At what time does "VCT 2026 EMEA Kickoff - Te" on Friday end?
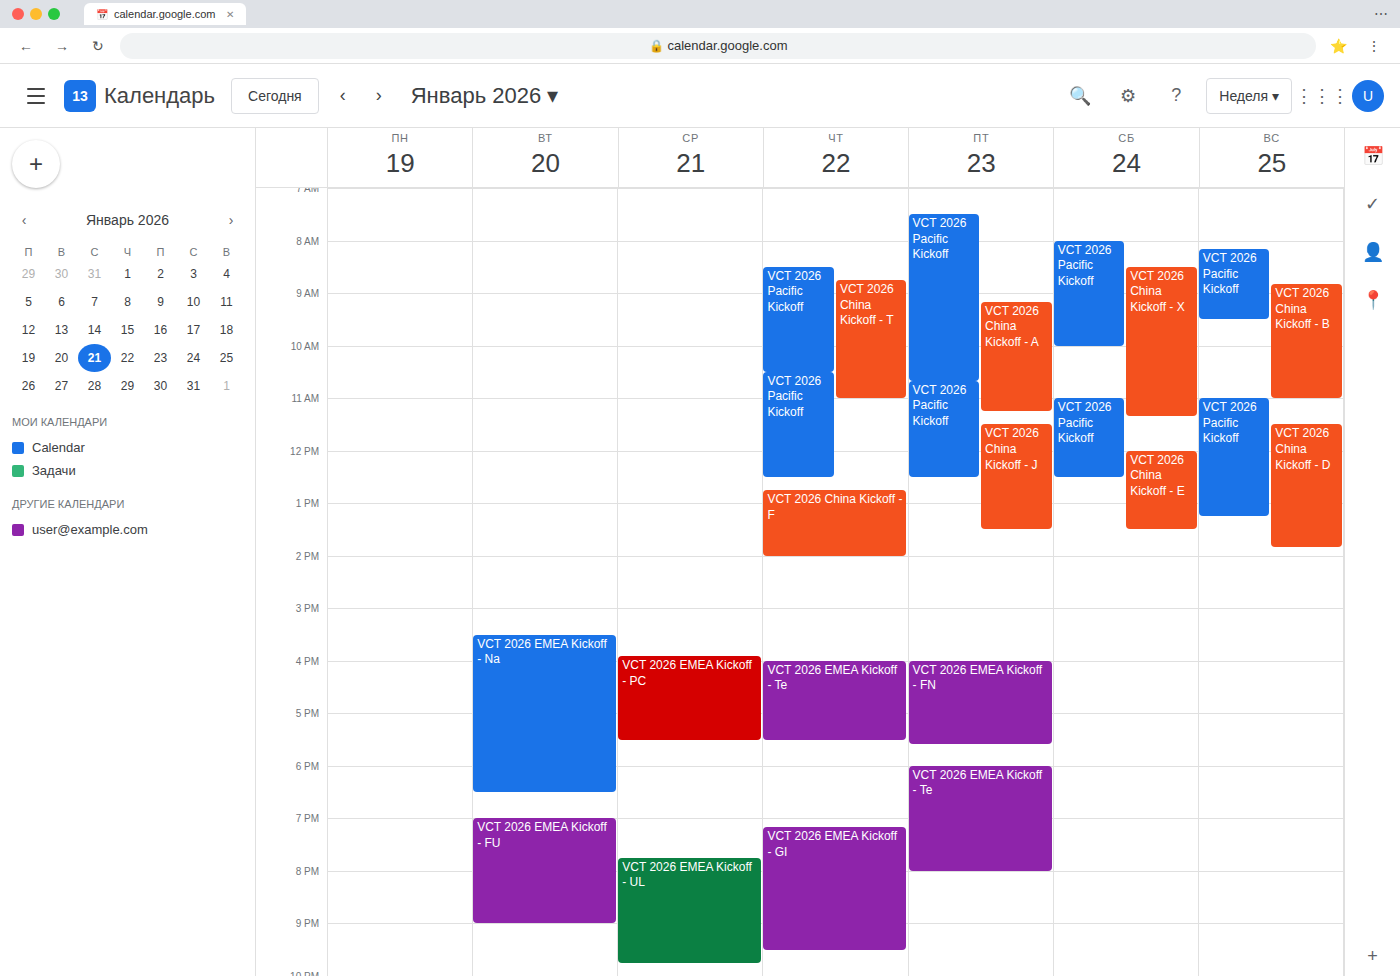
8:00 PM